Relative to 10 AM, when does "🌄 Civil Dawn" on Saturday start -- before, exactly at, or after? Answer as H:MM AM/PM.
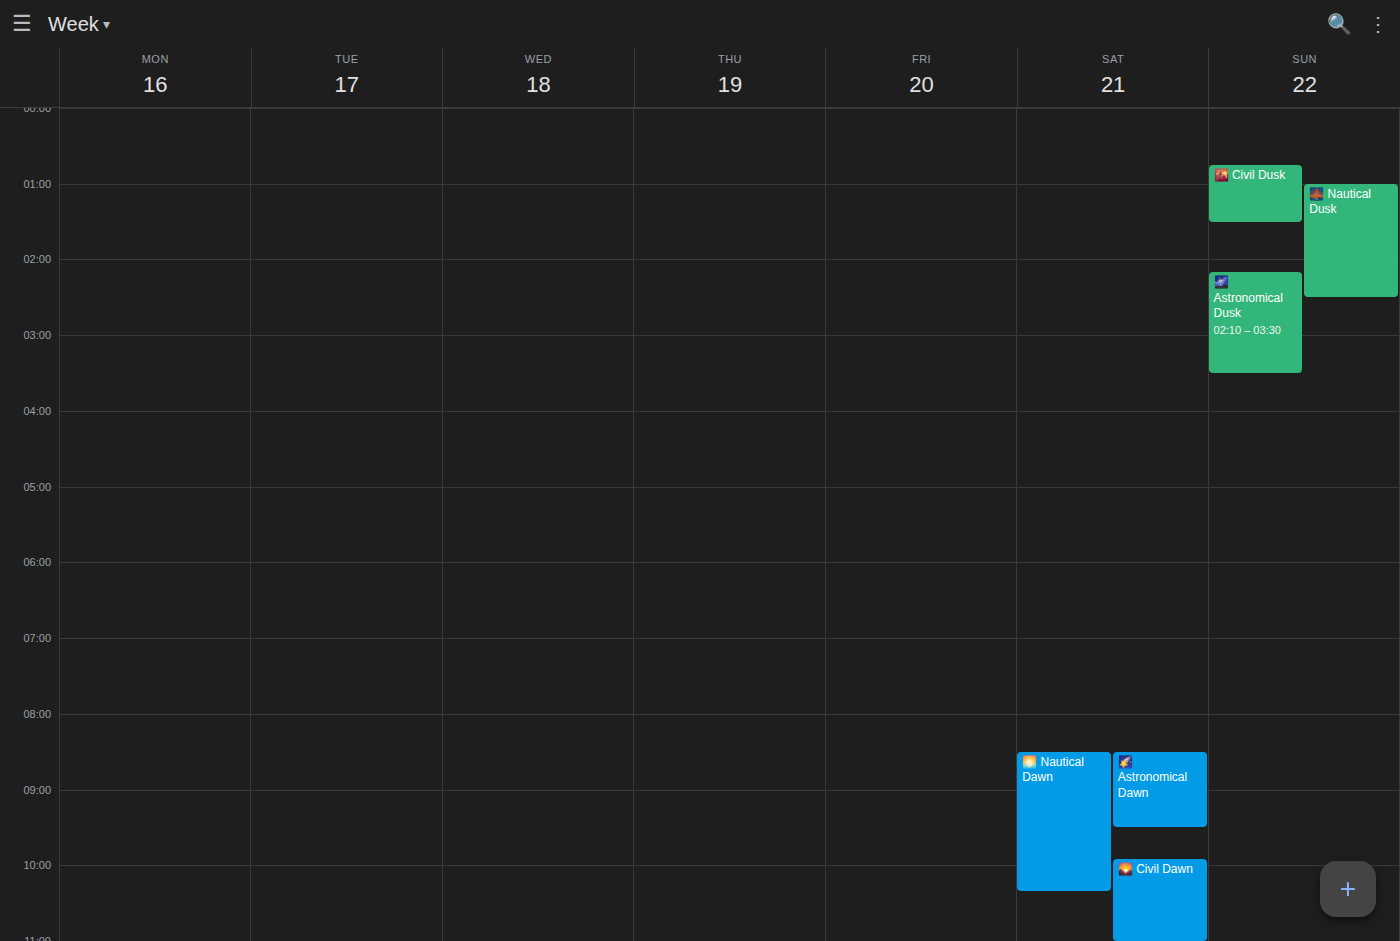
9:55 AM -- before 10 AM, 5 minutes above the 10 AM line.